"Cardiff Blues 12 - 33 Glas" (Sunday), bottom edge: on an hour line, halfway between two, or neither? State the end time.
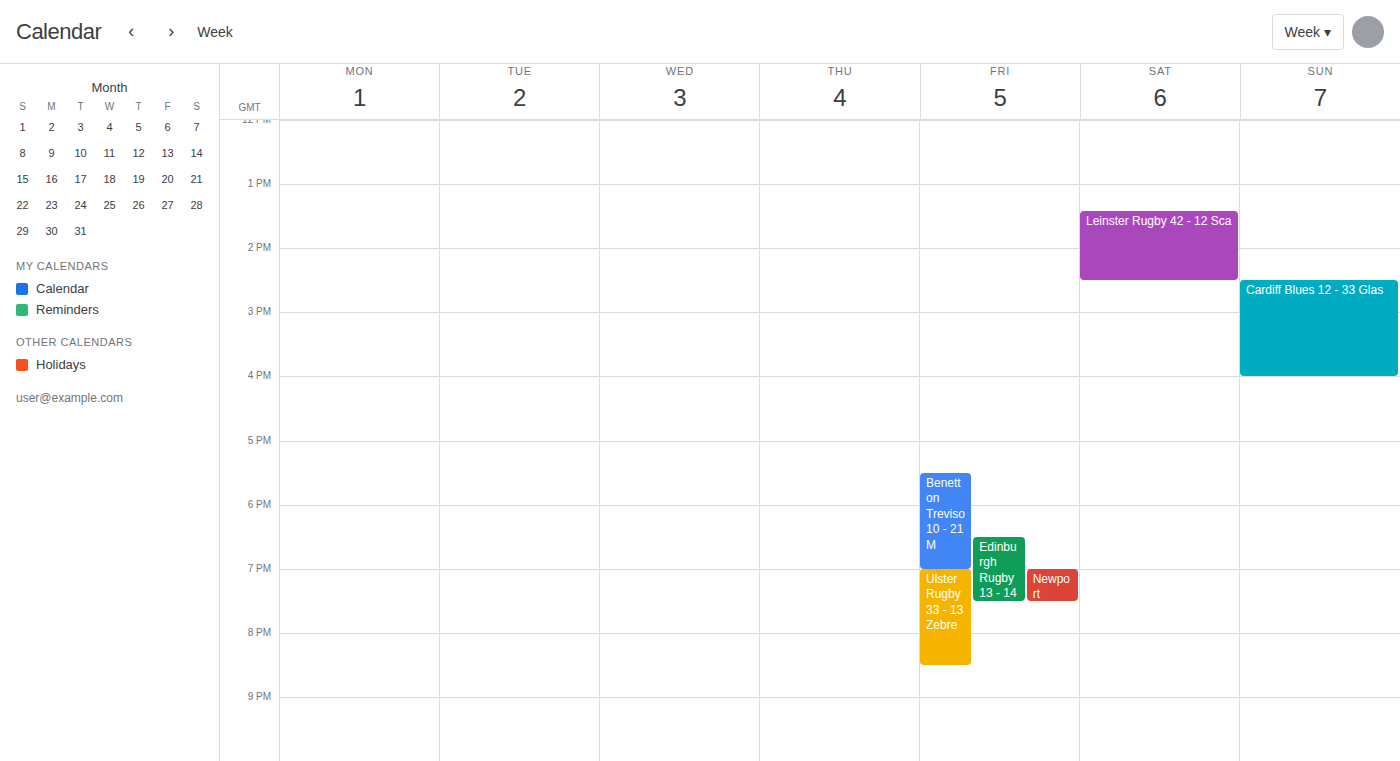
4:00 PM -- exactly on the 4 PM line.